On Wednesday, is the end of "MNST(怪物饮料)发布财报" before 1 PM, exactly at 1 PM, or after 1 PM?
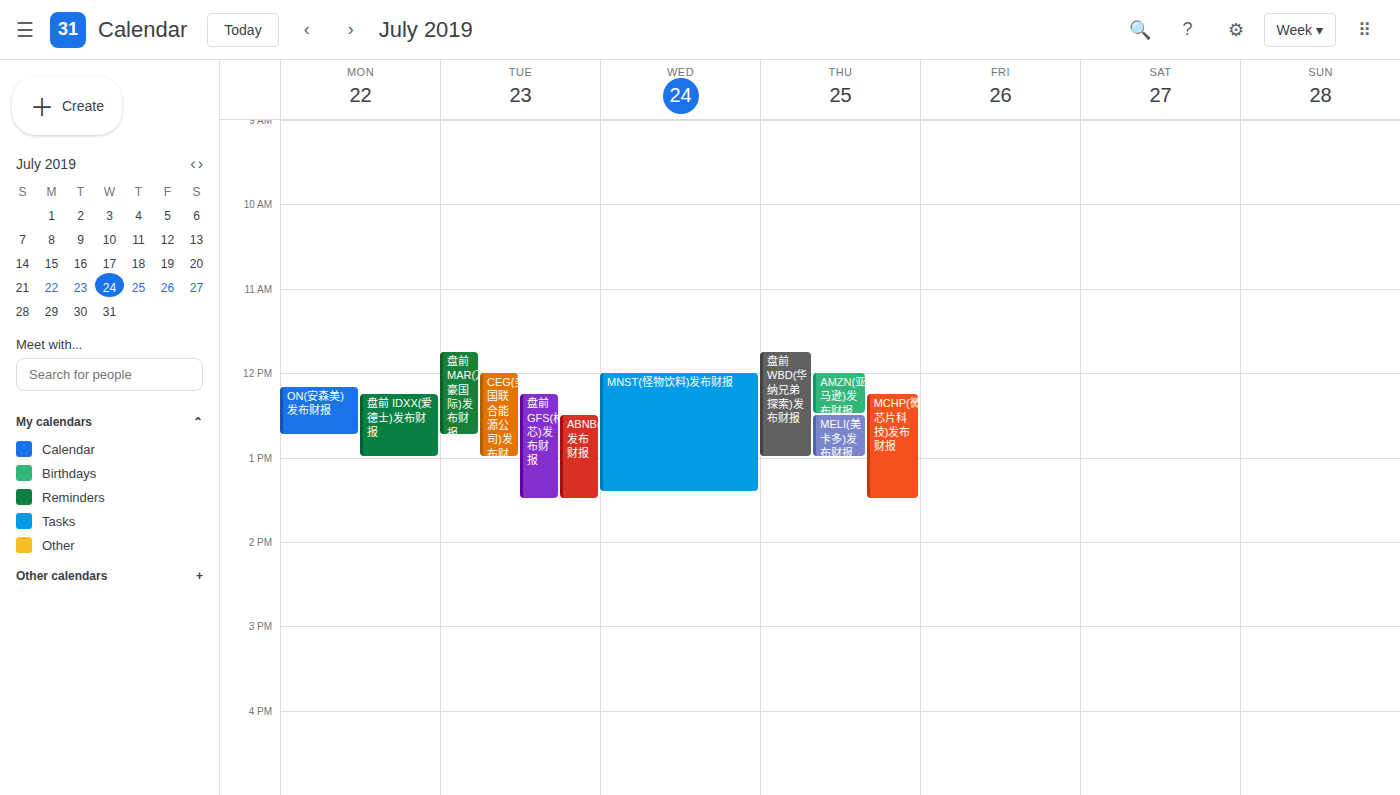
1:25 PM -- after 1 PM, 25 minutes below the 1 PM line.